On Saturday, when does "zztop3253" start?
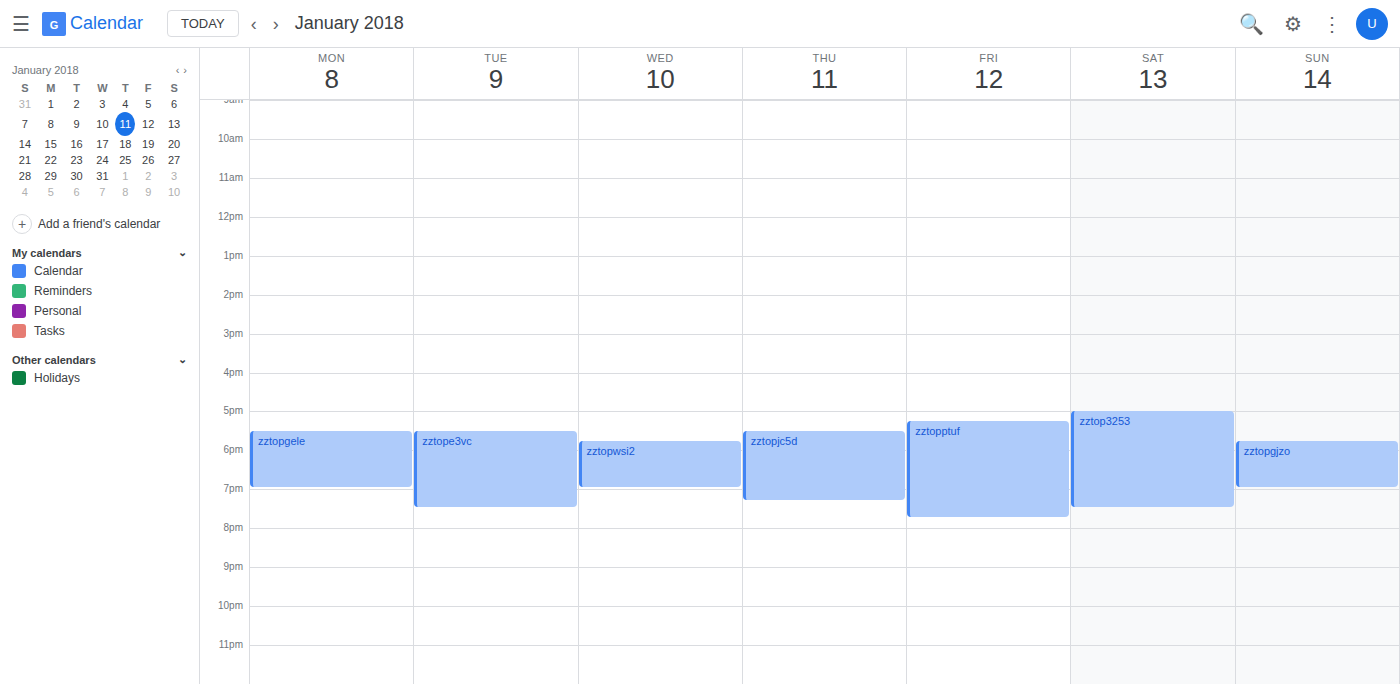
5:00 PM